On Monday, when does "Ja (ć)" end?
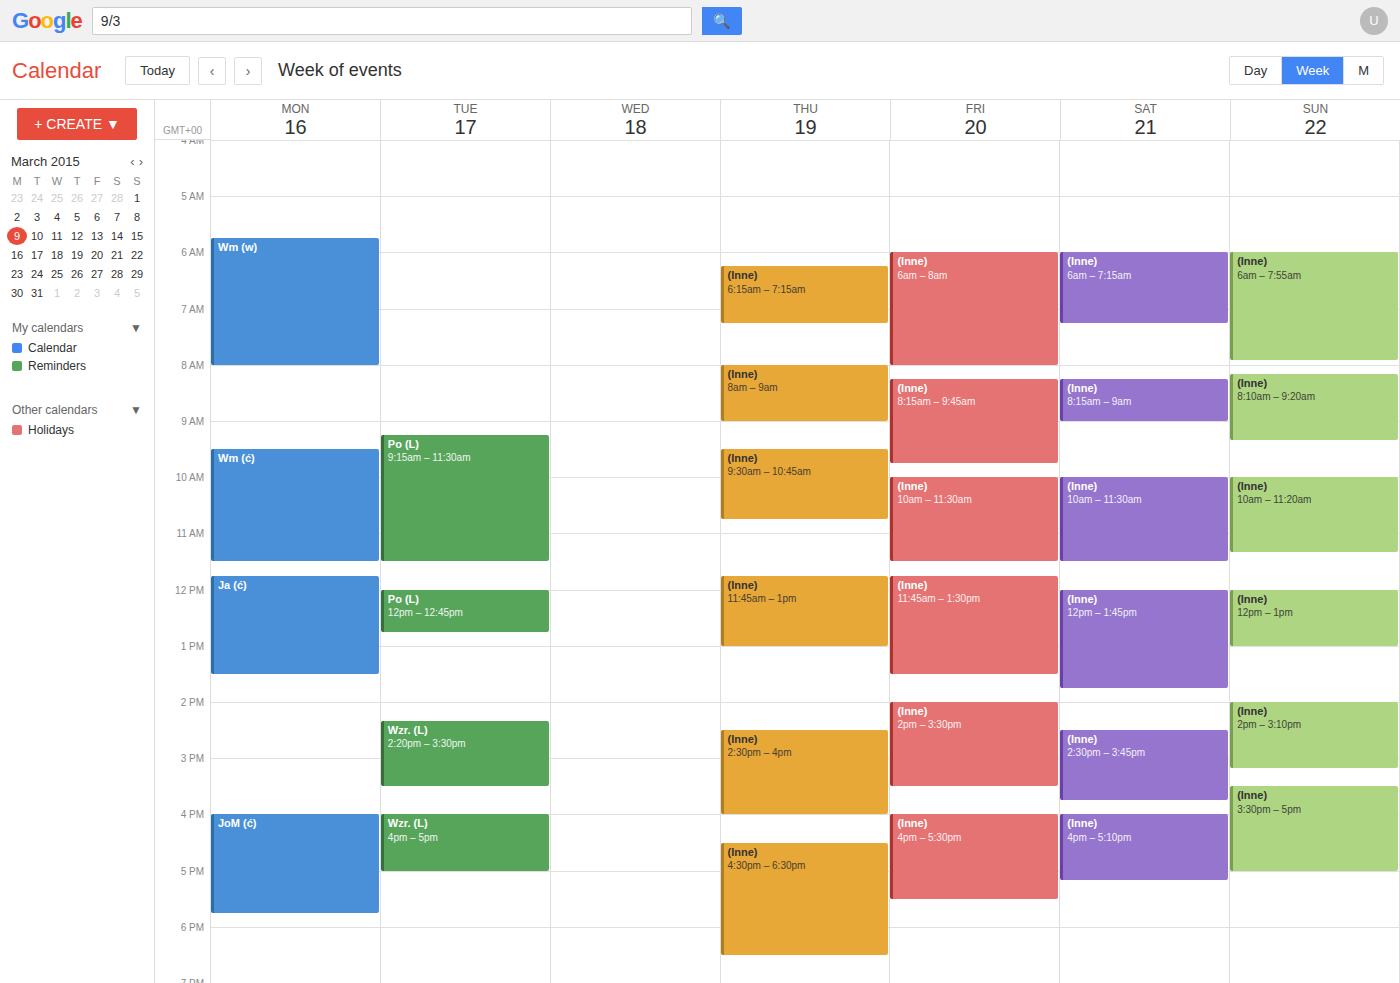
13:30